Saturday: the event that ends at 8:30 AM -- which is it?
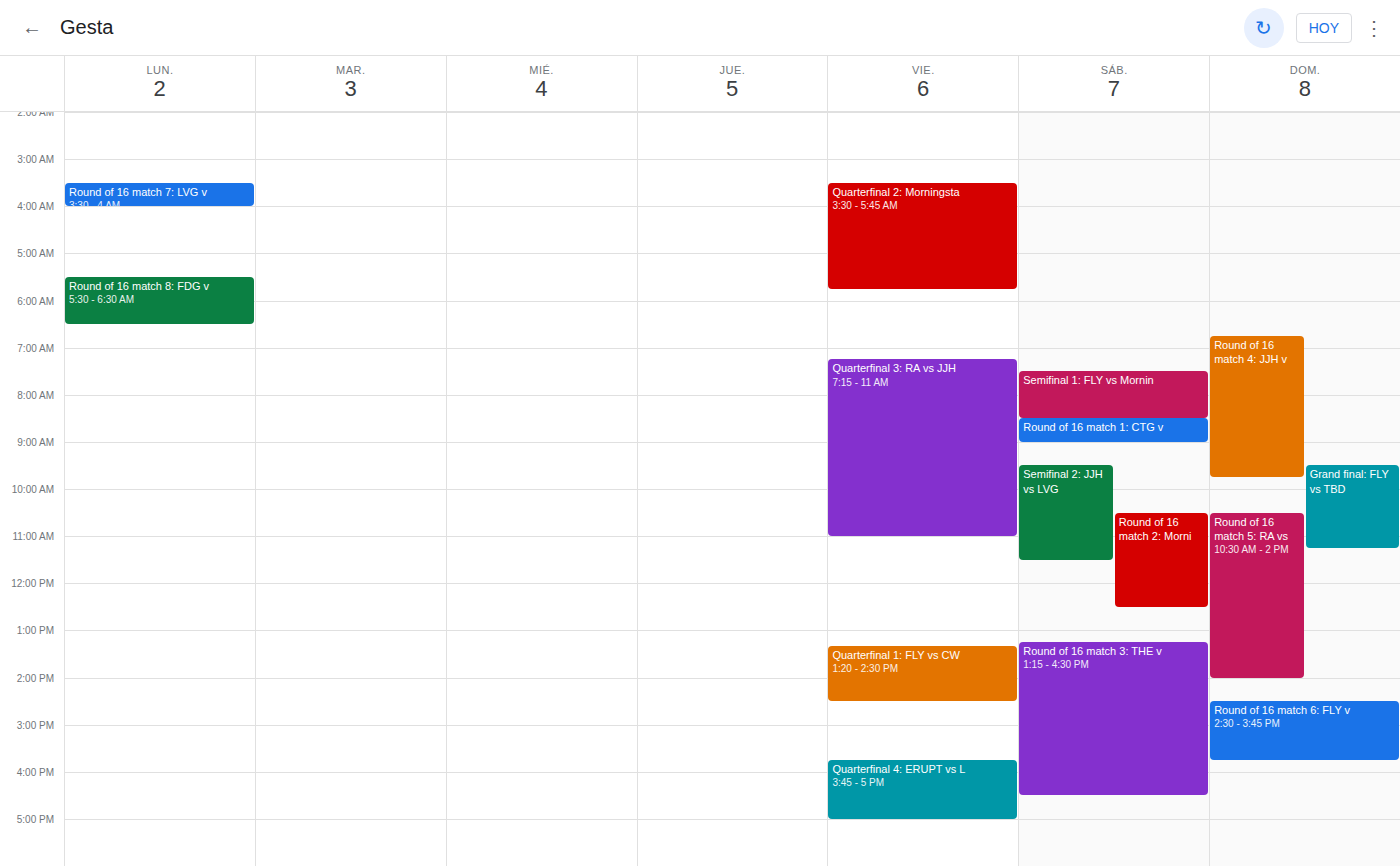
"Semifinal 1: FLY vs Mornin"